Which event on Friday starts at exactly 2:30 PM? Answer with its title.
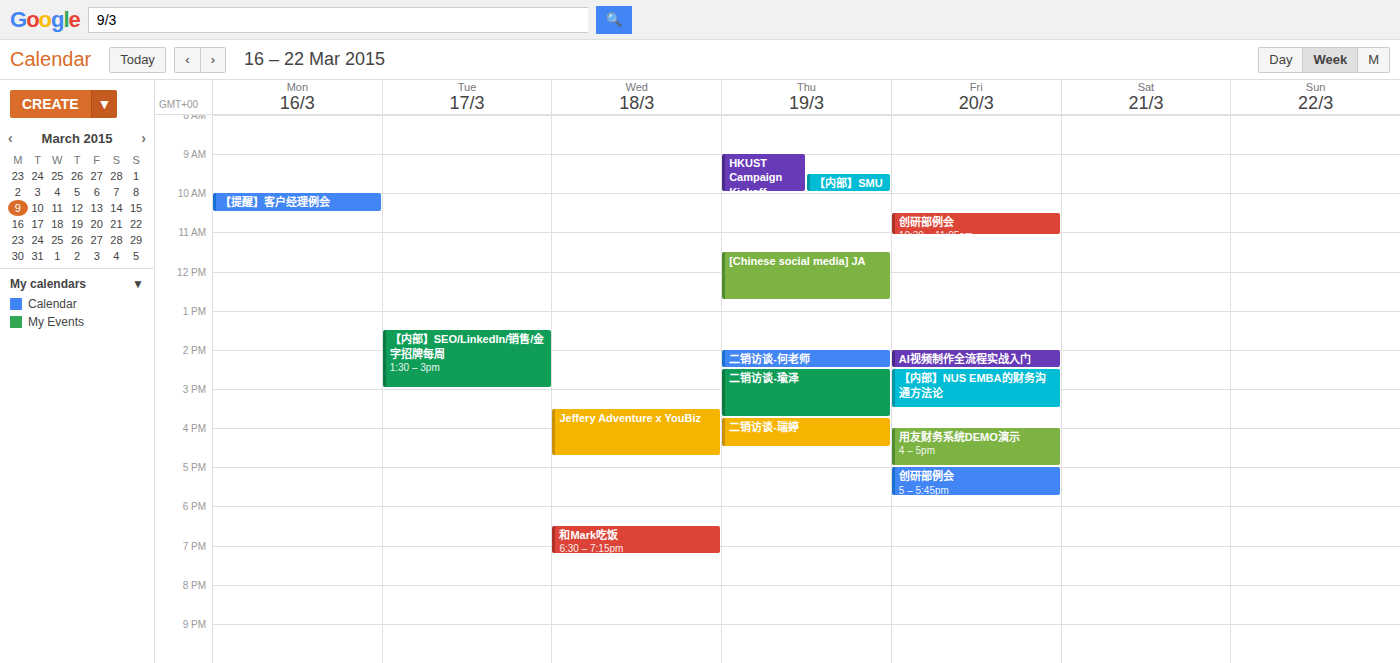
"【内部】NUS EMBA的财务沟通方法论"